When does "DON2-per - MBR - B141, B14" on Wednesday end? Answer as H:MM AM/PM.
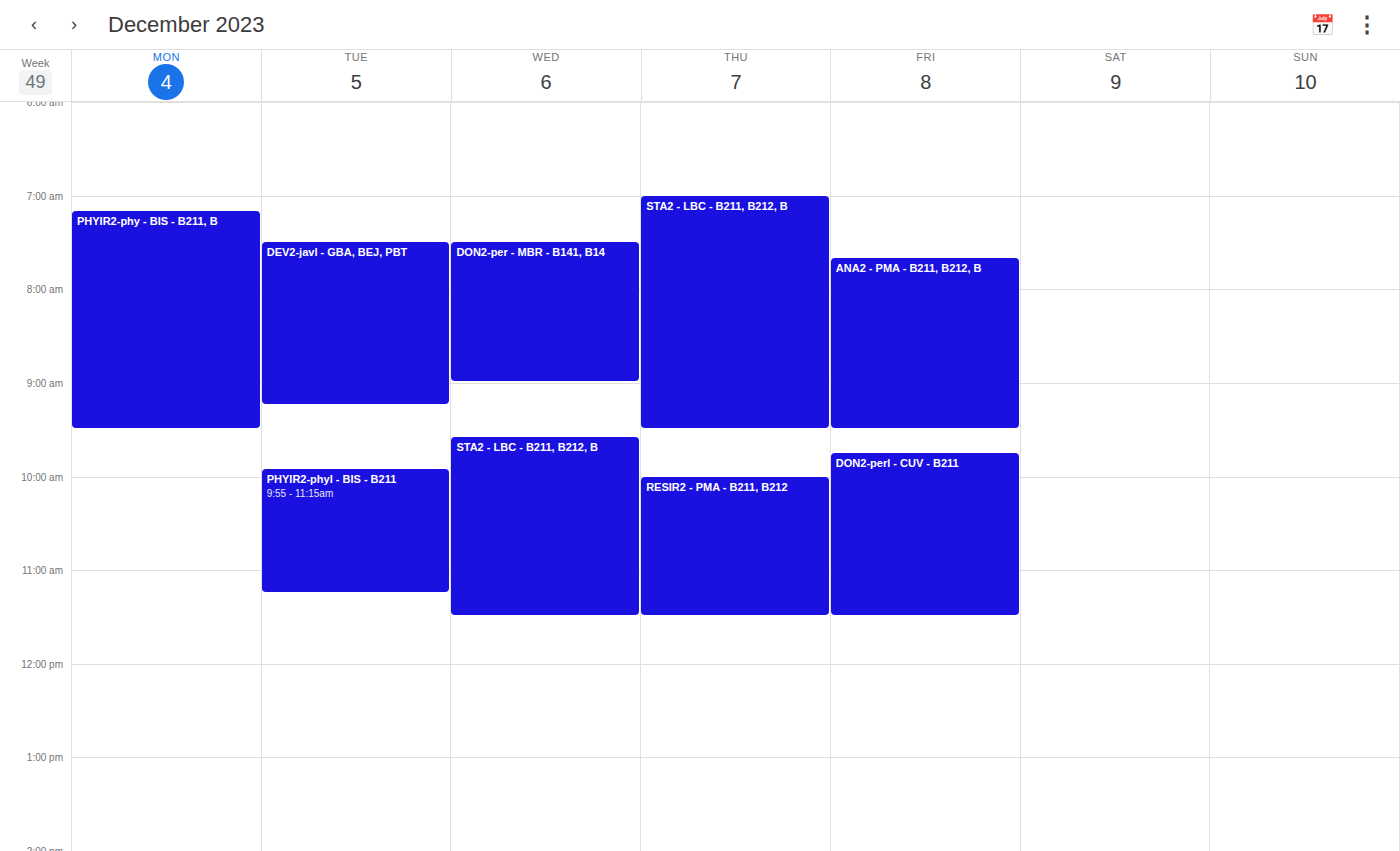
9:00 AM